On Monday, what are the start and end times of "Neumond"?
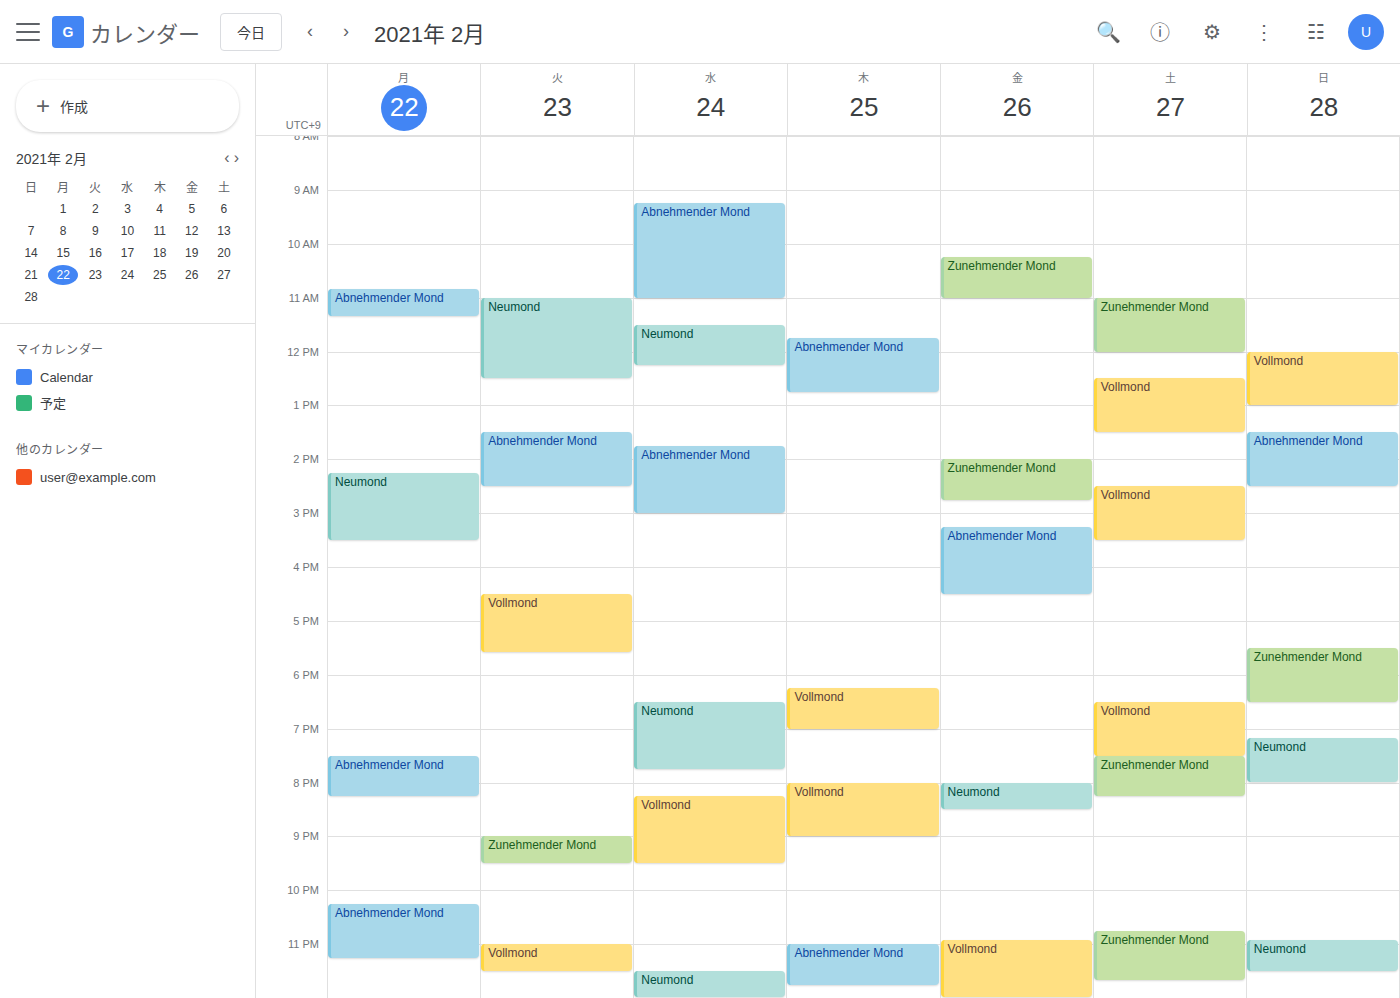
2:15 PM to 3:30 PM